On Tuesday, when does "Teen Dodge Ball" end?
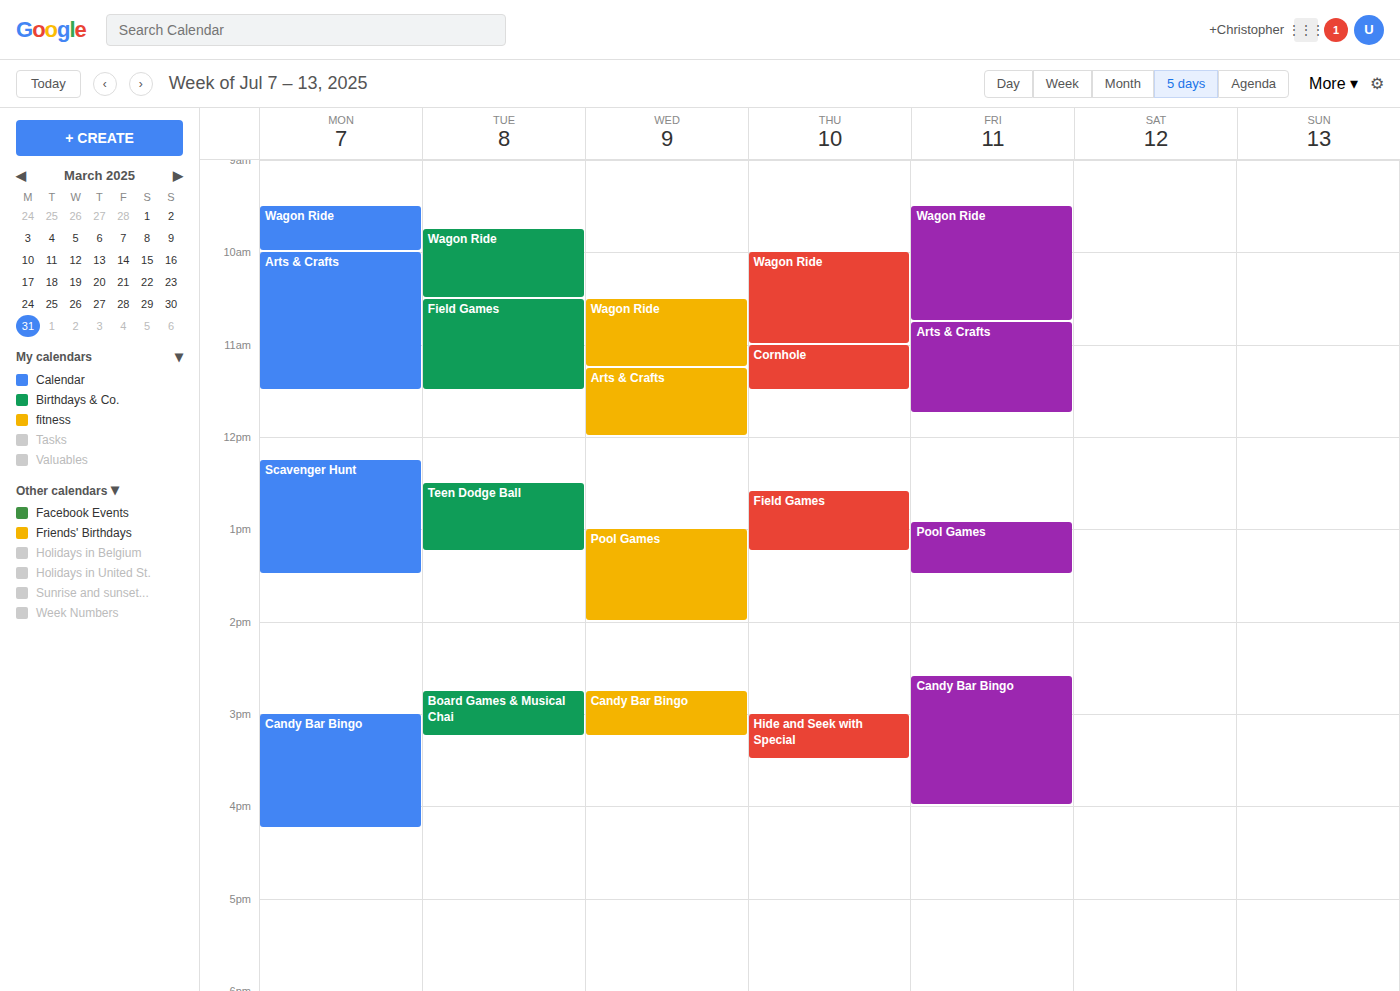
1:15 PM